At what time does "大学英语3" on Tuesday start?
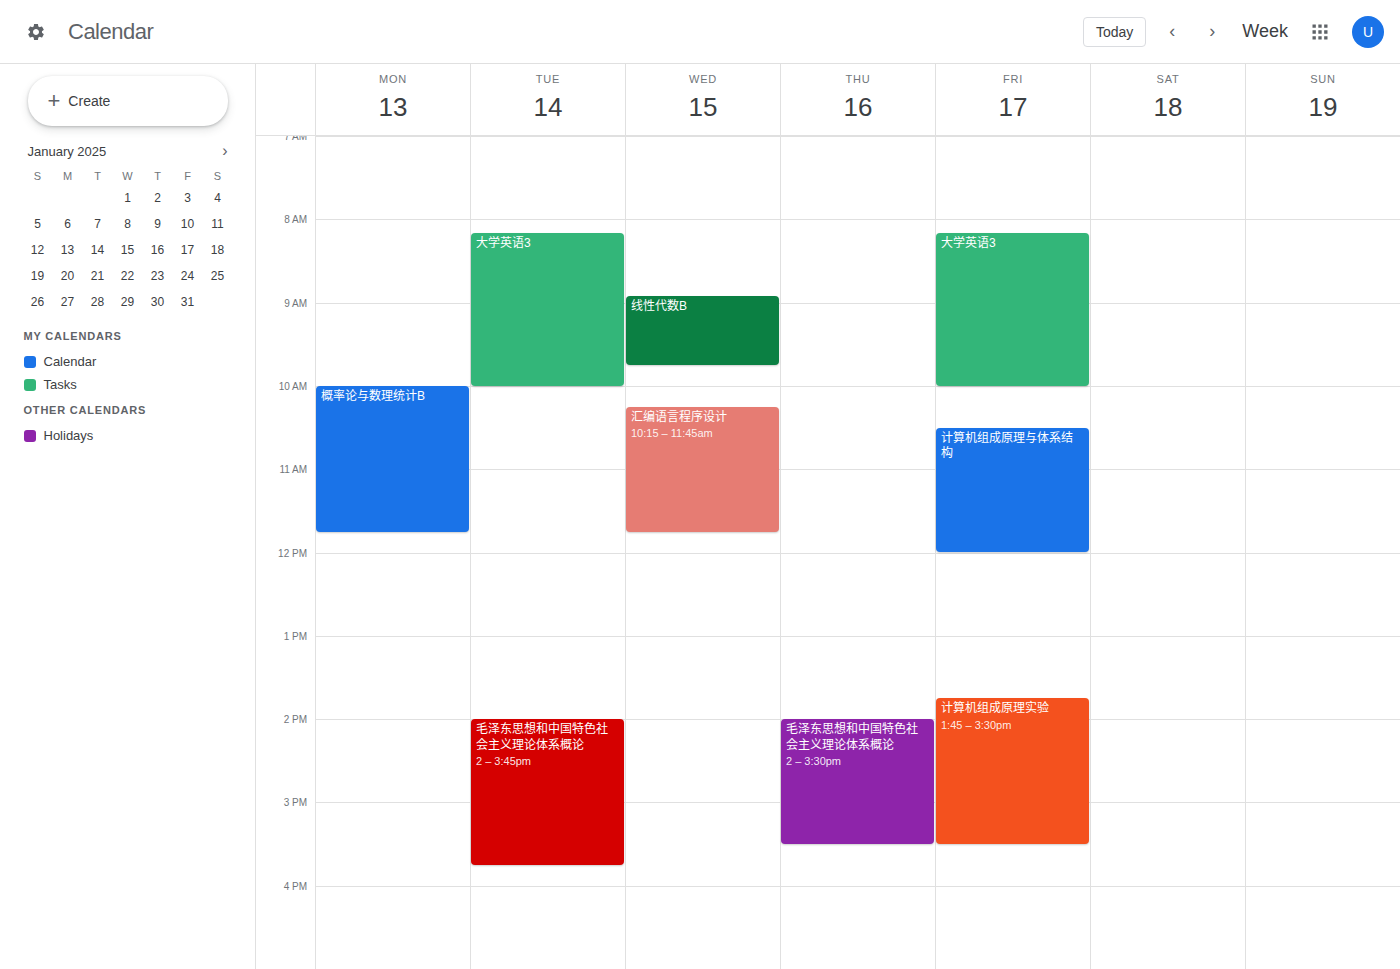
8:10 AM